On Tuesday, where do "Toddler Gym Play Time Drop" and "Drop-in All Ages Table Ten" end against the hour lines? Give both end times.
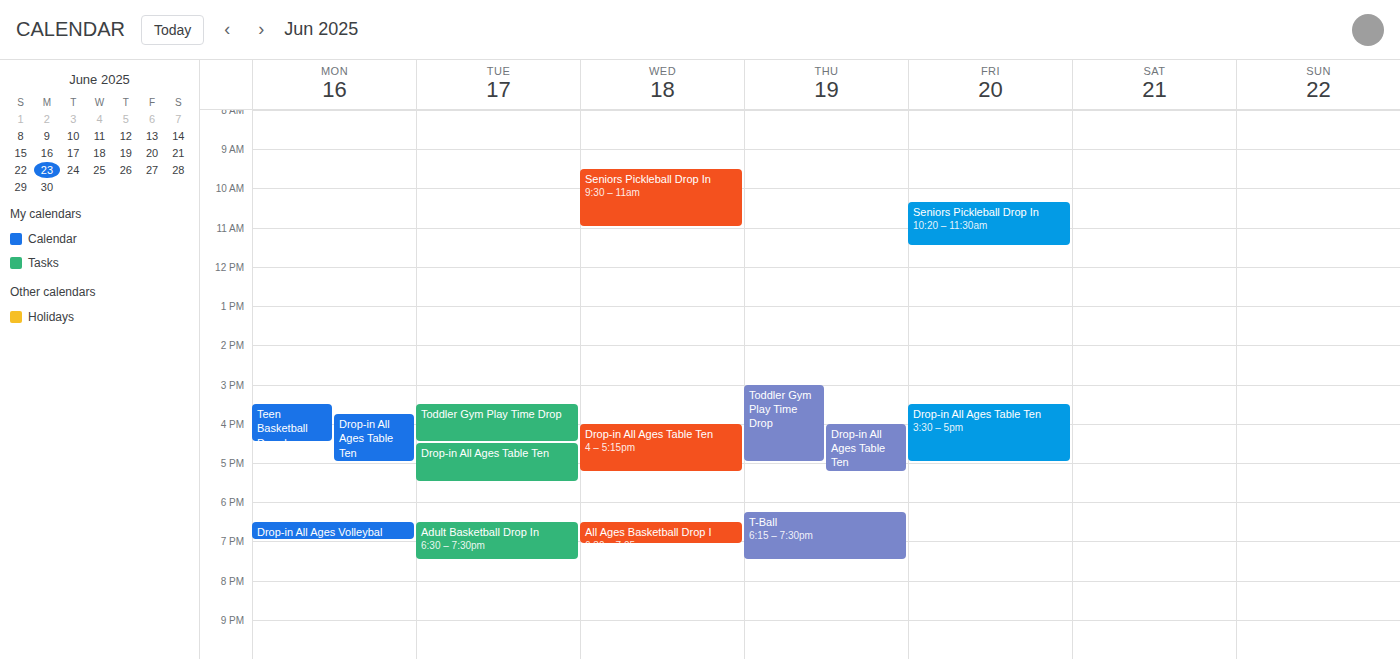
"Toddler Gym Play Time Drop": 4:30 PM, halfway between the 4 PM and 5 PM lines. "Drop-in All Ages Table Ten": 5:30 PM, halfway between the 5 PM and 6 PM lines.